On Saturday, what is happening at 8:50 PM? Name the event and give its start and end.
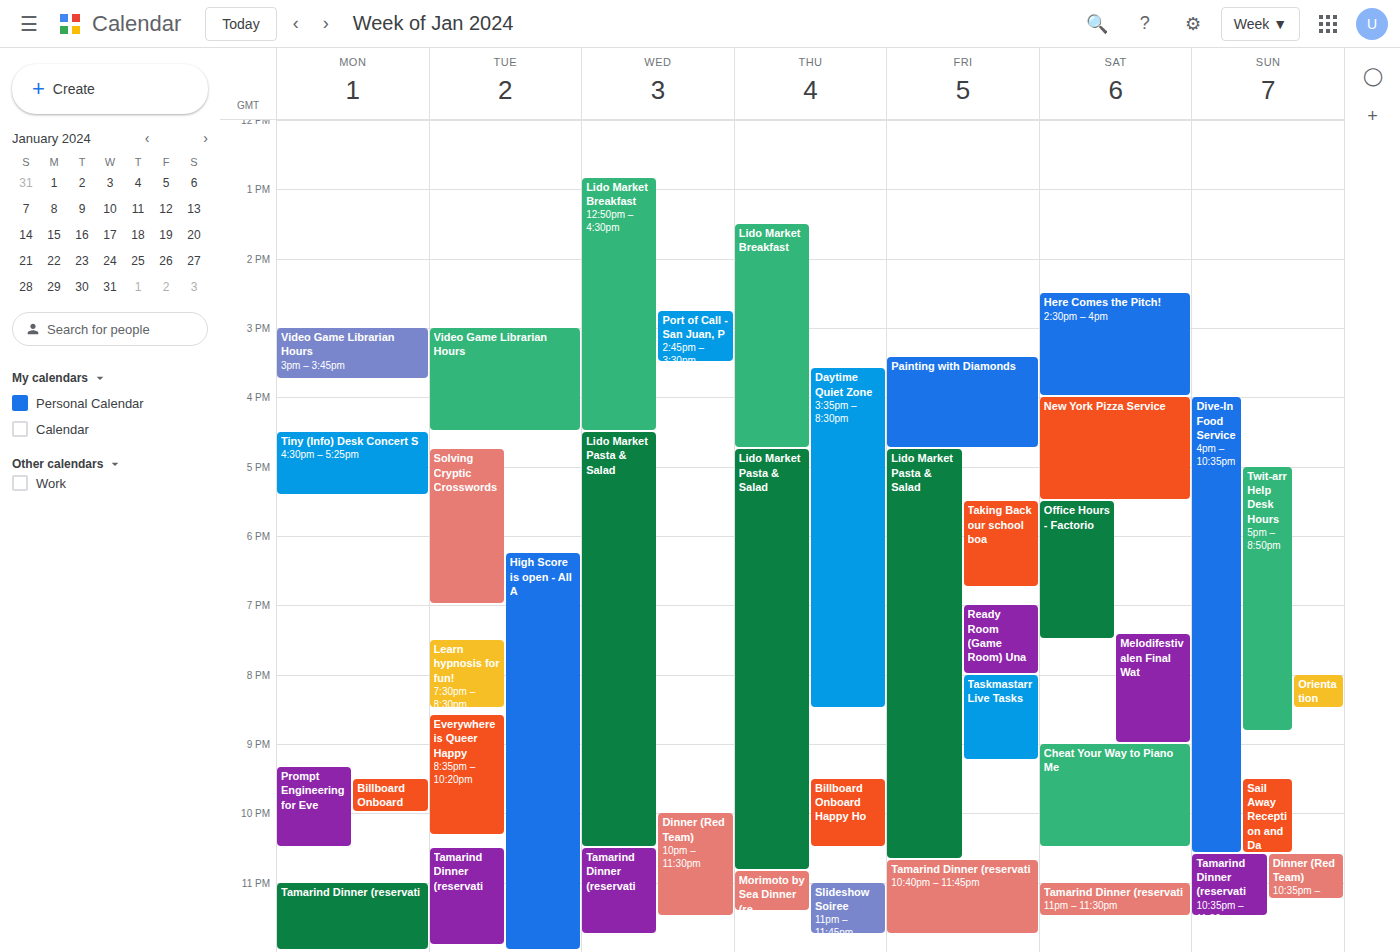
"Melodifestivalen Final Wat", 7:25 PM to 9:00 PM